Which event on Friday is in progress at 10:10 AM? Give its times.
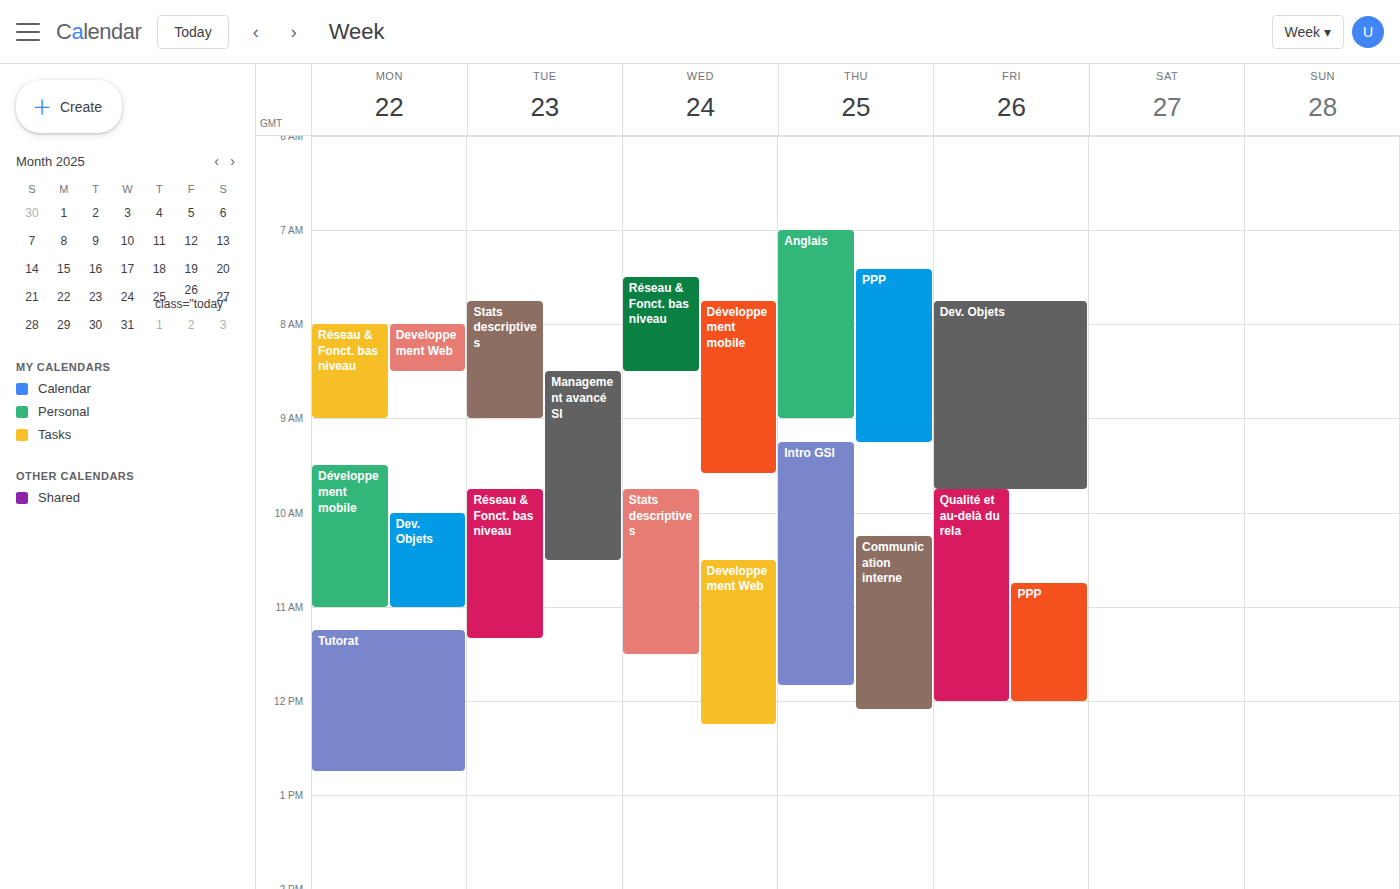
"Qualité et au-delà du rela", 9:45 AM to 12:00 PM